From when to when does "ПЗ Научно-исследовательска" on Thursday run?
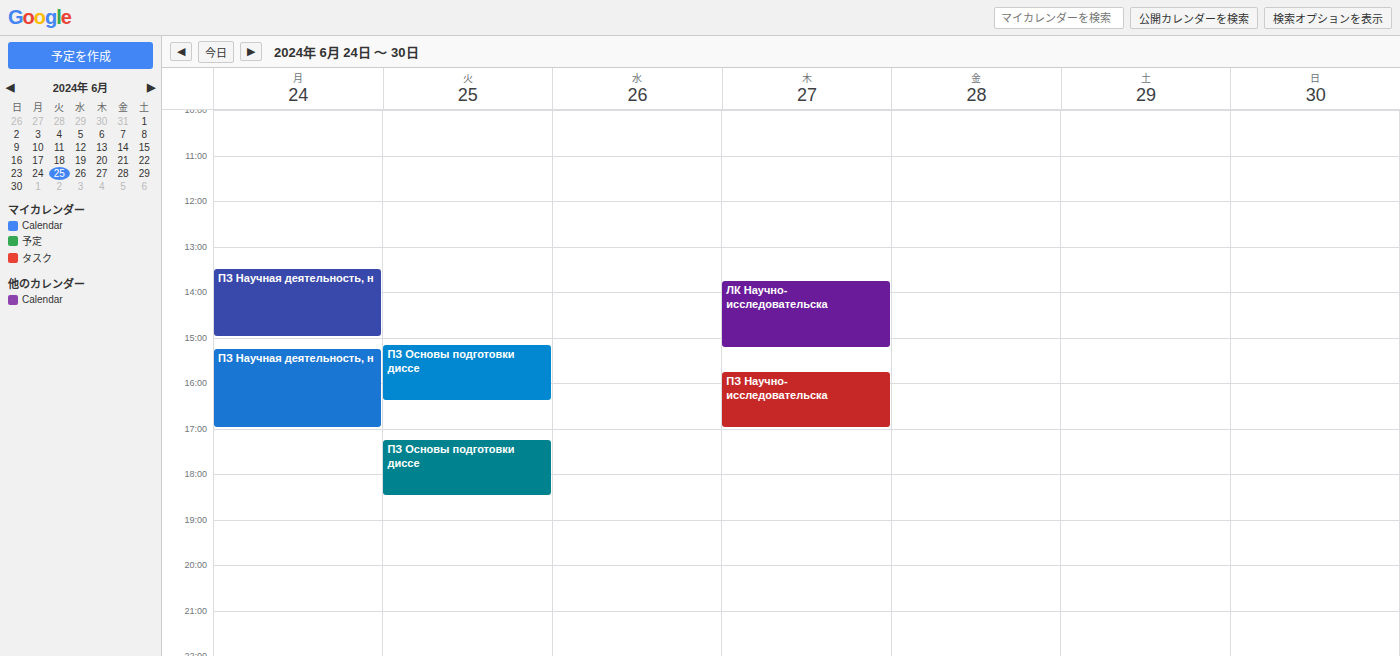
3:45 PM to 5:00 PM